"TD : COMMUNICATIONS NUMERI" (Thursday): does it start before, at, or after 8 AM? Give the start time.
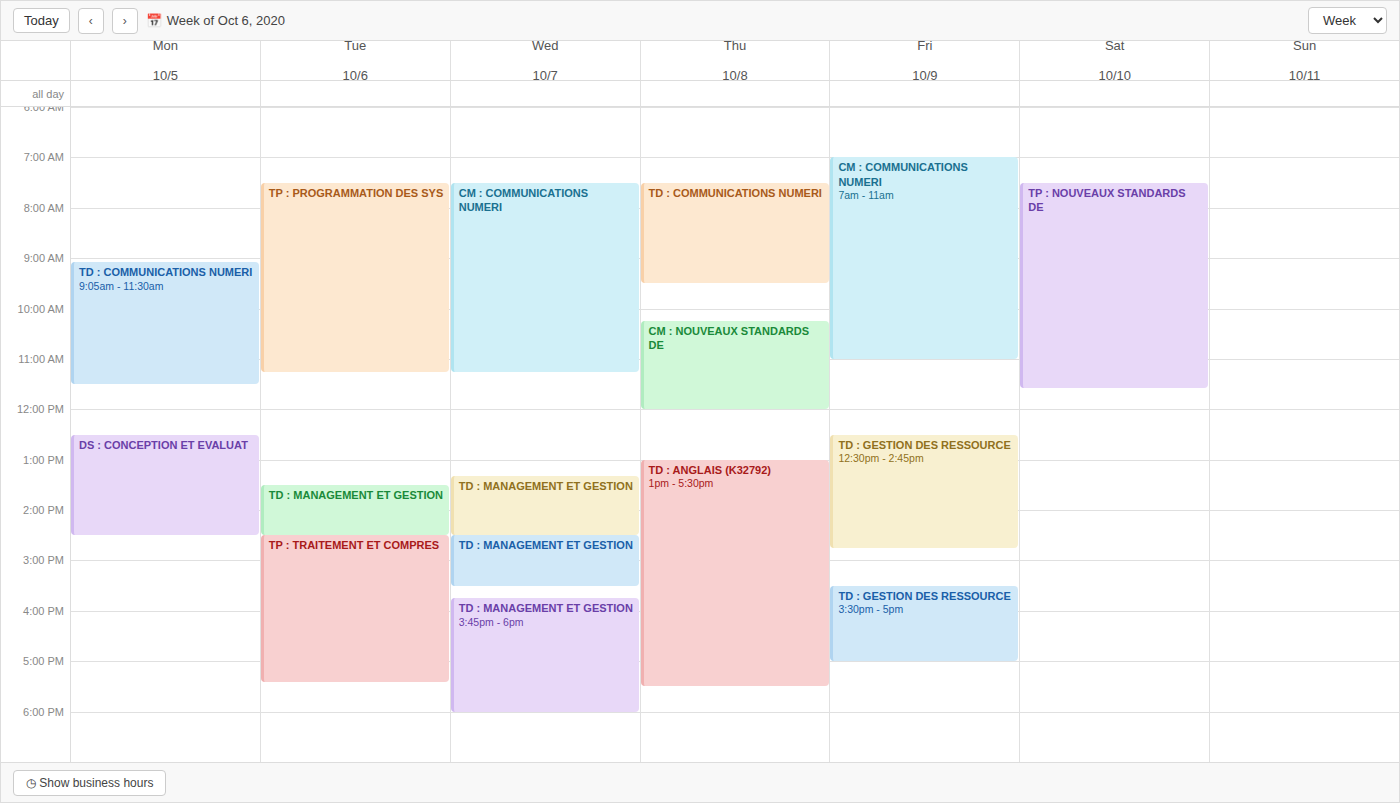
7:30 AM -- before 8 AM, 30 minutes above the 8 AM line.